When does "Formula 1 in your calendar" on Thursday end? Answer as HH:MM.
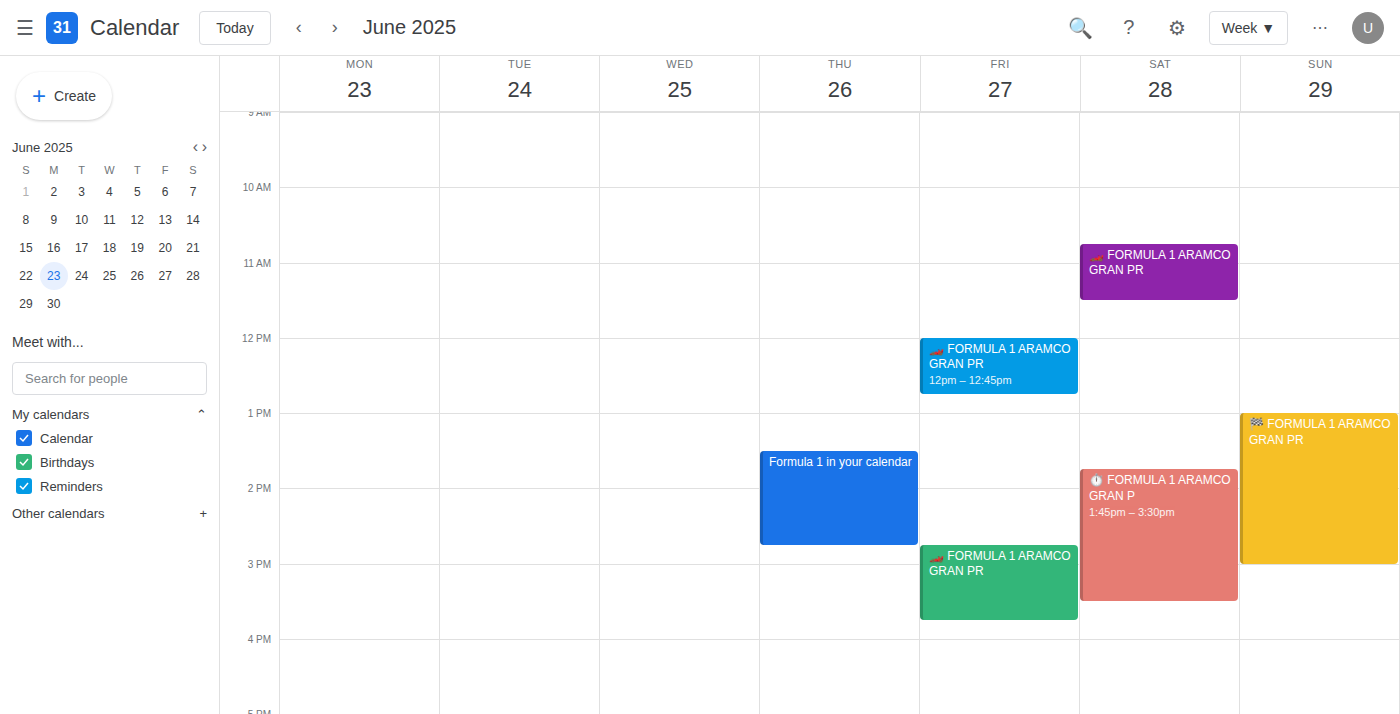
14:45